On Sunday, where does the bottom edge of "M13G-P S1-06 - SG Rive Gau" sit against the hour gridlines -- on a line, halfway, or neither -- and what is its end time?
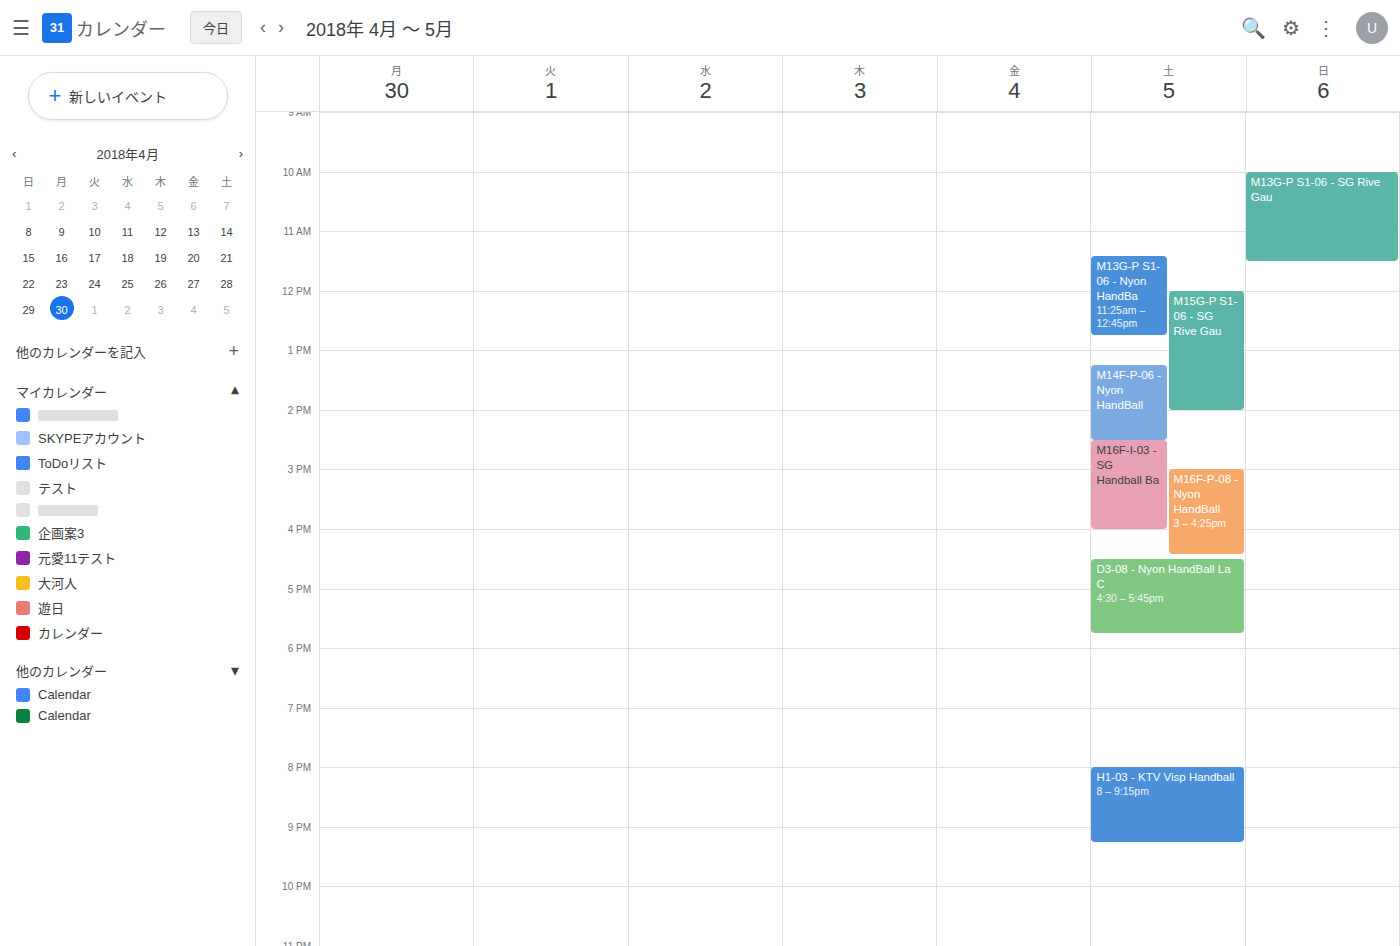
11:30 AM -- halfway between the 11 AM and 12 PM lines.